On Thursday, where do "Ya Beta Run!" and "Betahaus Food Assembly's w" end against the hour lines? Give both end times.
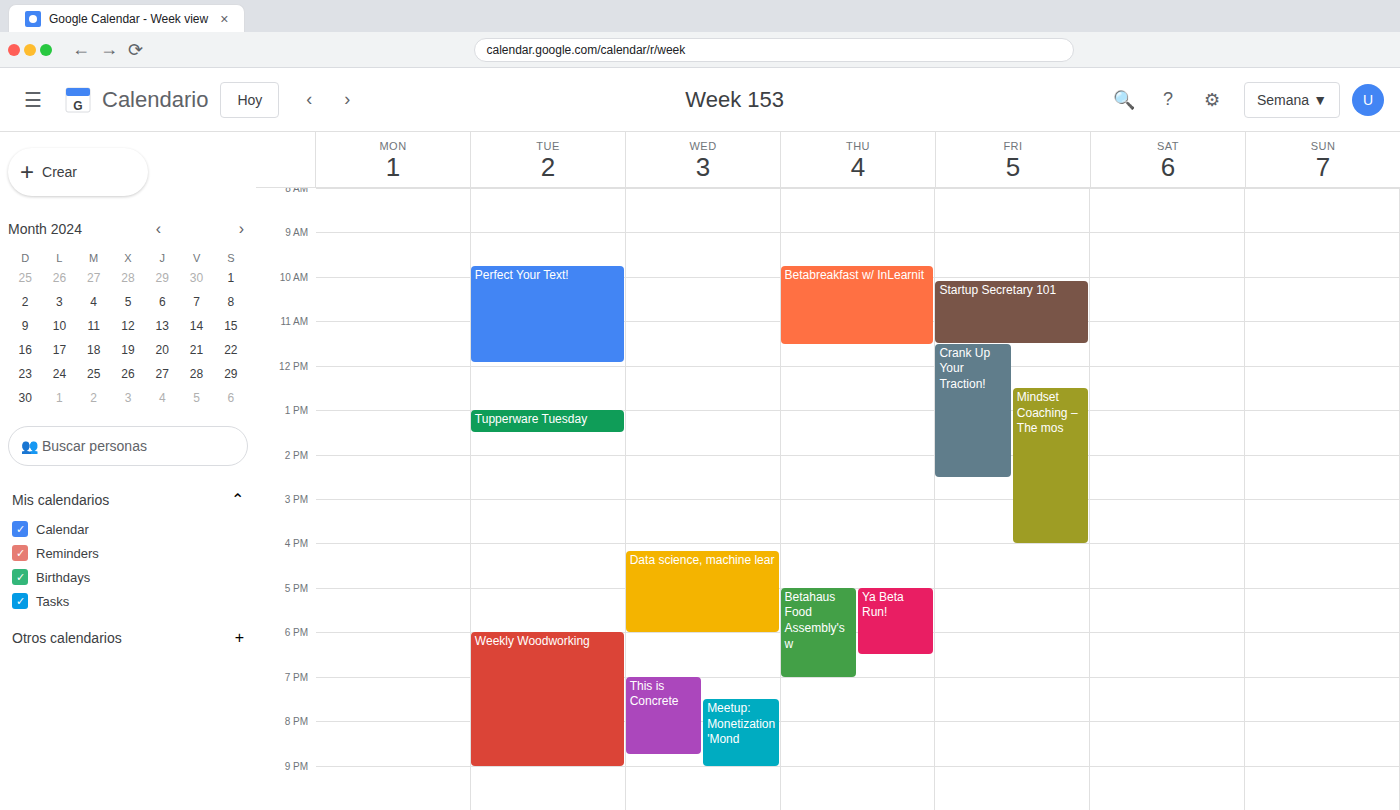
"Ya Beta Run!": 6:30 PM, halfway between the 6 PM and 7 PM lines. "Betahaus Food Assembly's w": 7:00 PM, exactly on the 7 PM line.